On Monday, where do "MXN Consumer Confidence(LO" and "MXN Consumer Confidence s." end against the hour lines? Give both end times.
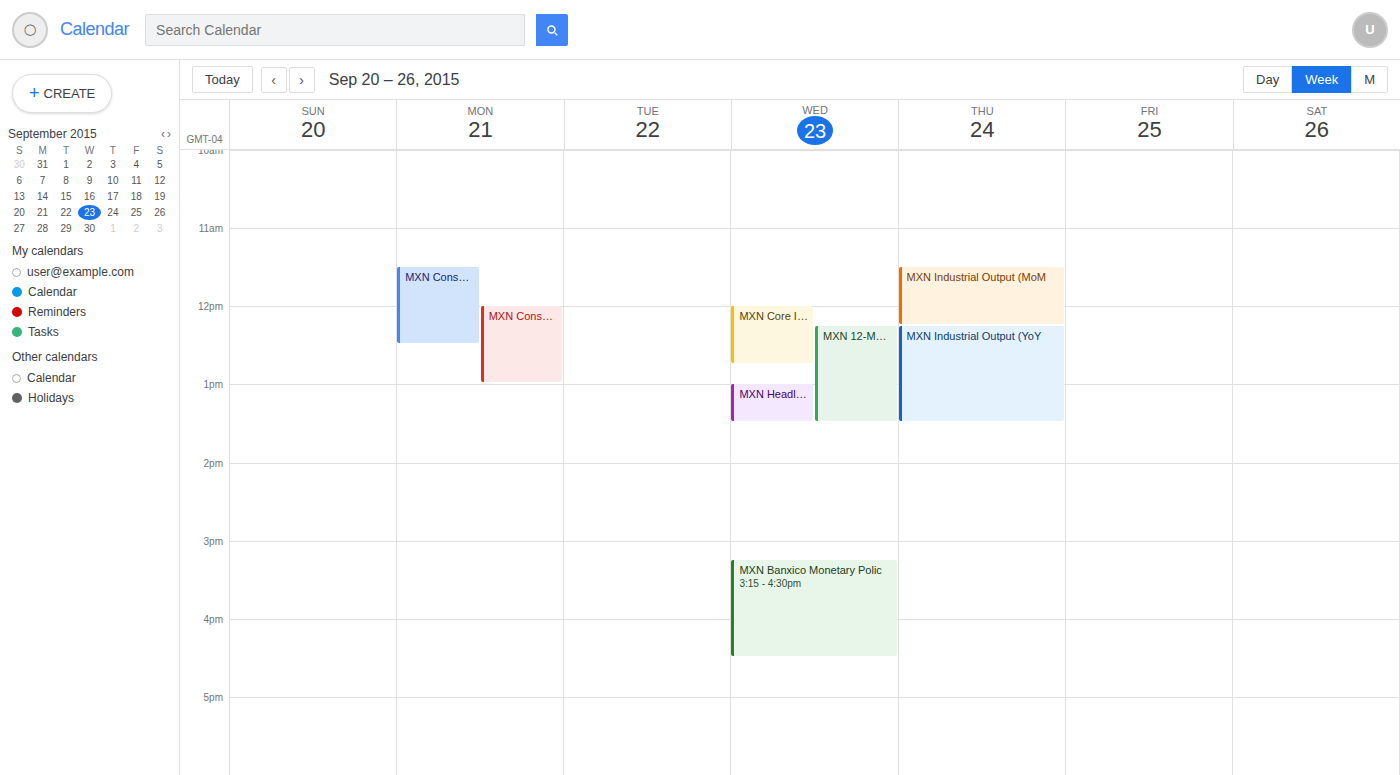
"MXN Consumer Confidence(LO": 1:00 PM, exactly on the 1 PM line. "MXN Consumer Confidence s.": 12:30 PM, halfway between the 12 PM and 1 PM lines.